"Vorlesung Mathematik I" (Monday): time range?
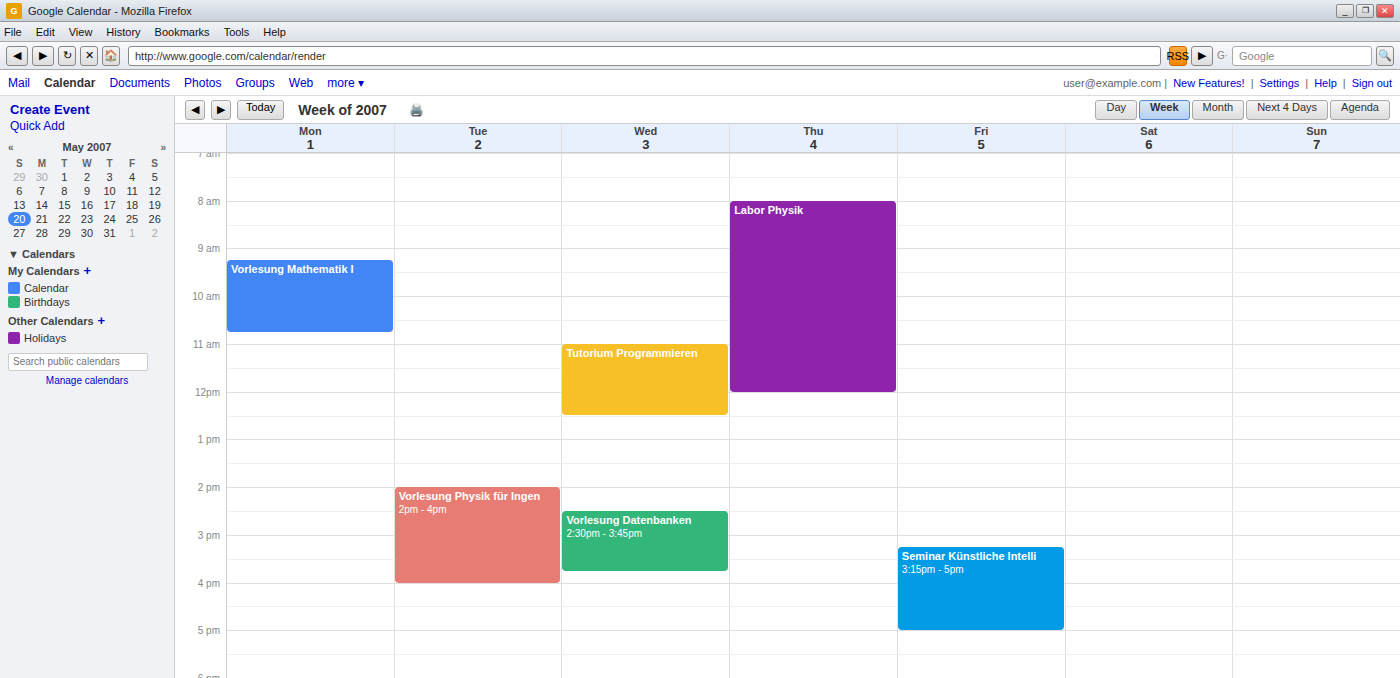
9:15 AM to 10:45 AM